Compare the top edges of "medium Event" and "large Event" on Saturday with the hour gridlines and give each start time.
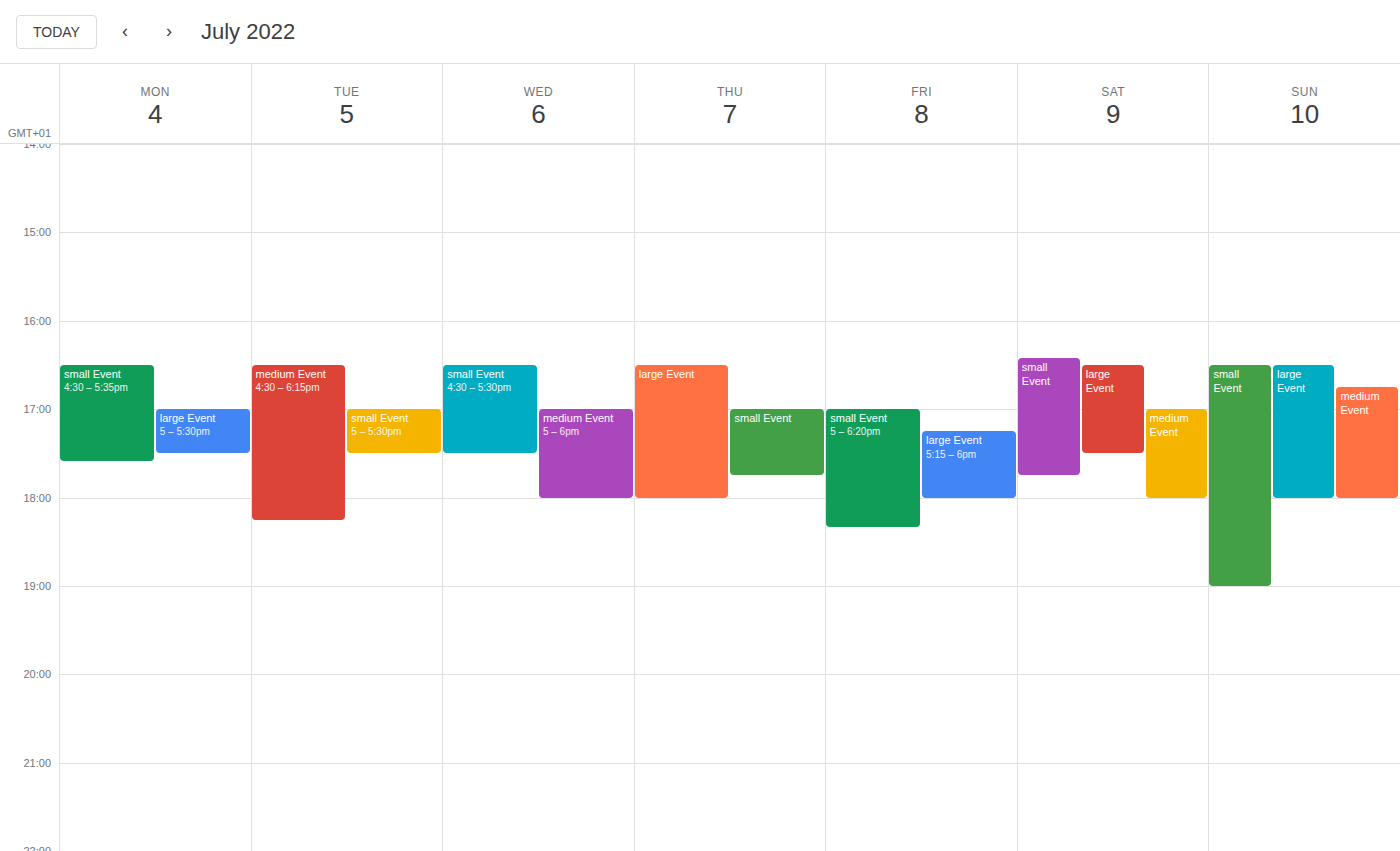
"medium Event": 5:00 PM, exactly on the 5 PM line. "large Event": 4:30 PM, halfway between the 4 PM and 5 PM lines.